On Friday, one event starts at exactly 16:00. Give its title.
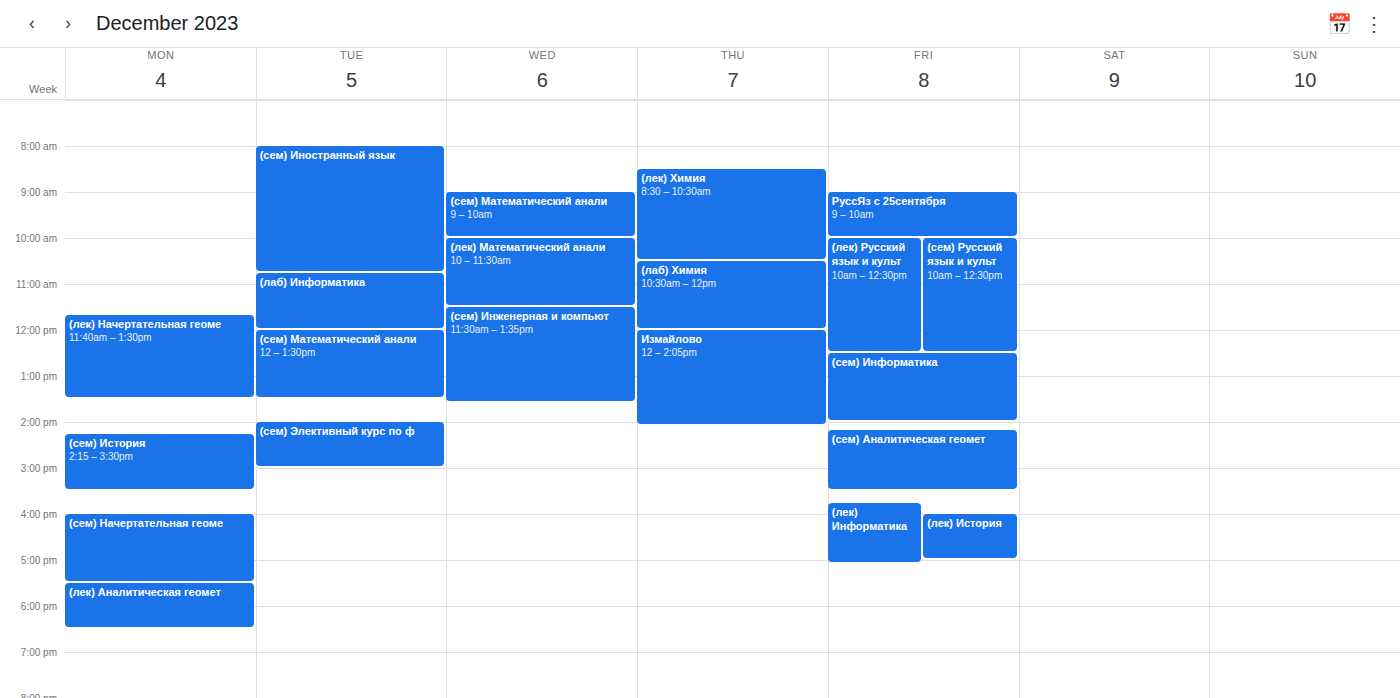
"(лек) История"